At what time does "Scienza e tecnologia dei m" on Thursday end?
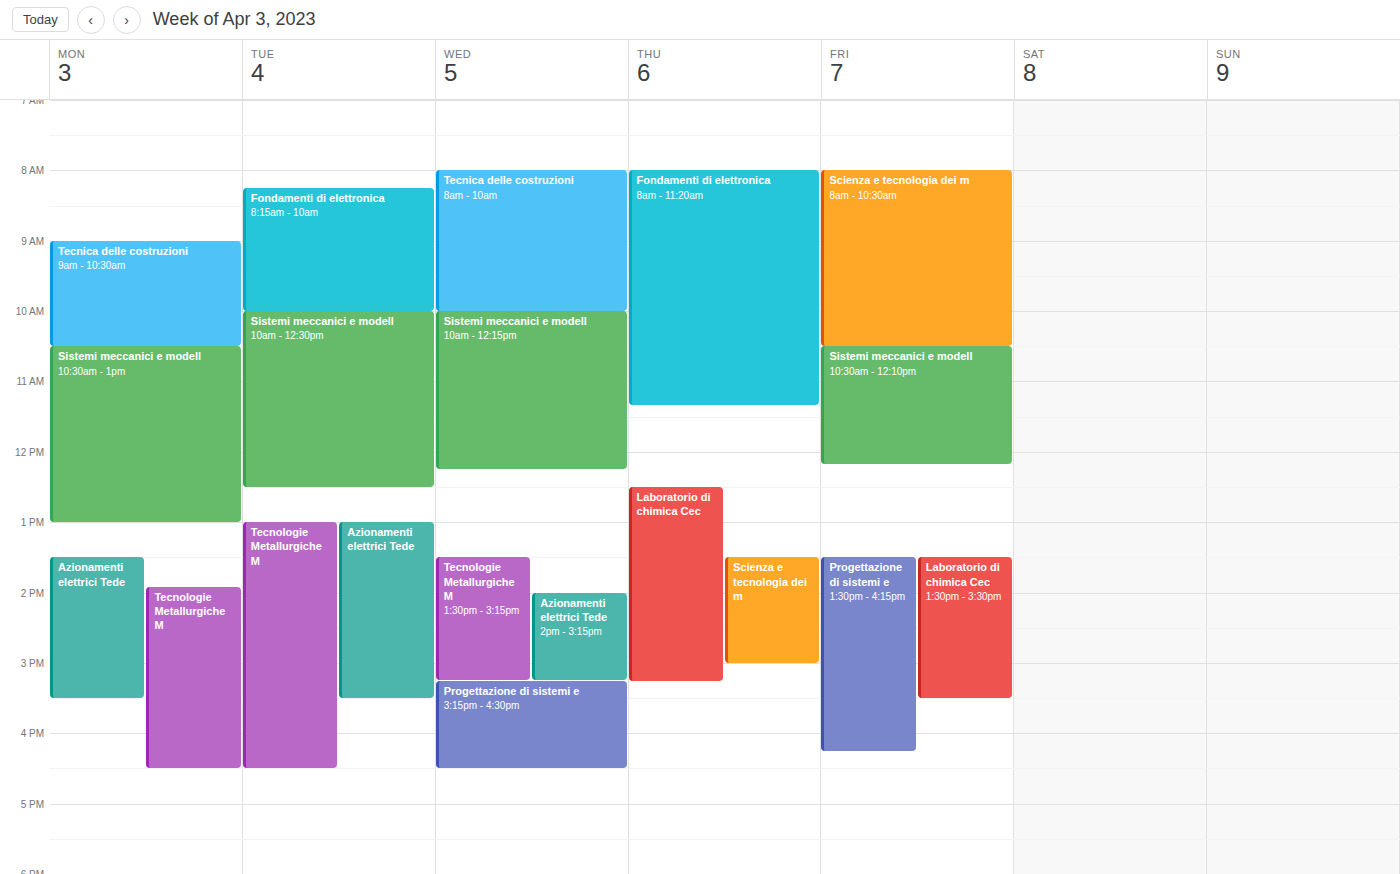
15:00